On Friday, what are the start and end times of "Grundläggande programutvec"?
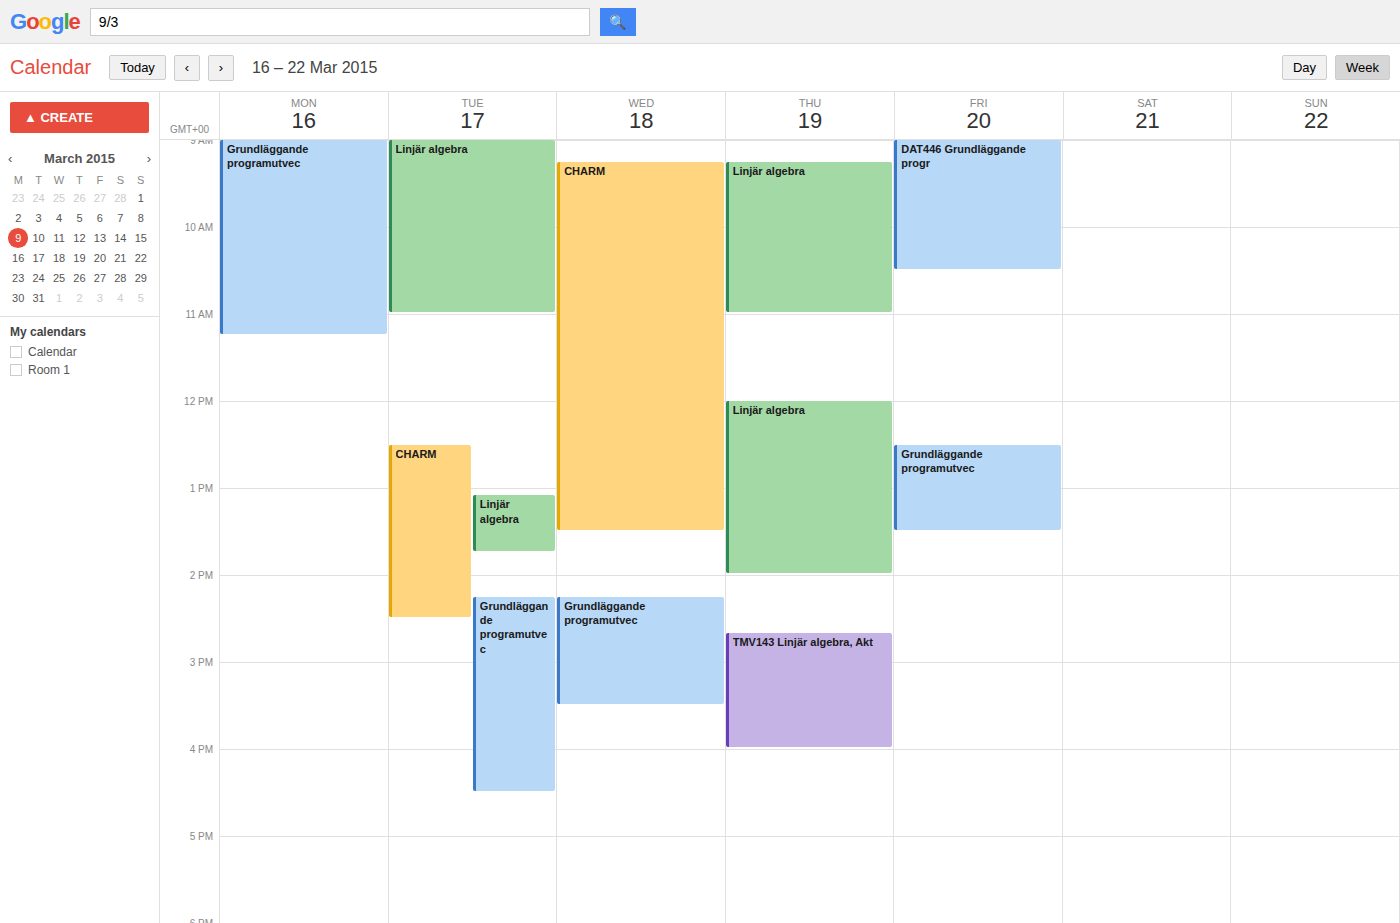
12:30 PM to 1:30 PM